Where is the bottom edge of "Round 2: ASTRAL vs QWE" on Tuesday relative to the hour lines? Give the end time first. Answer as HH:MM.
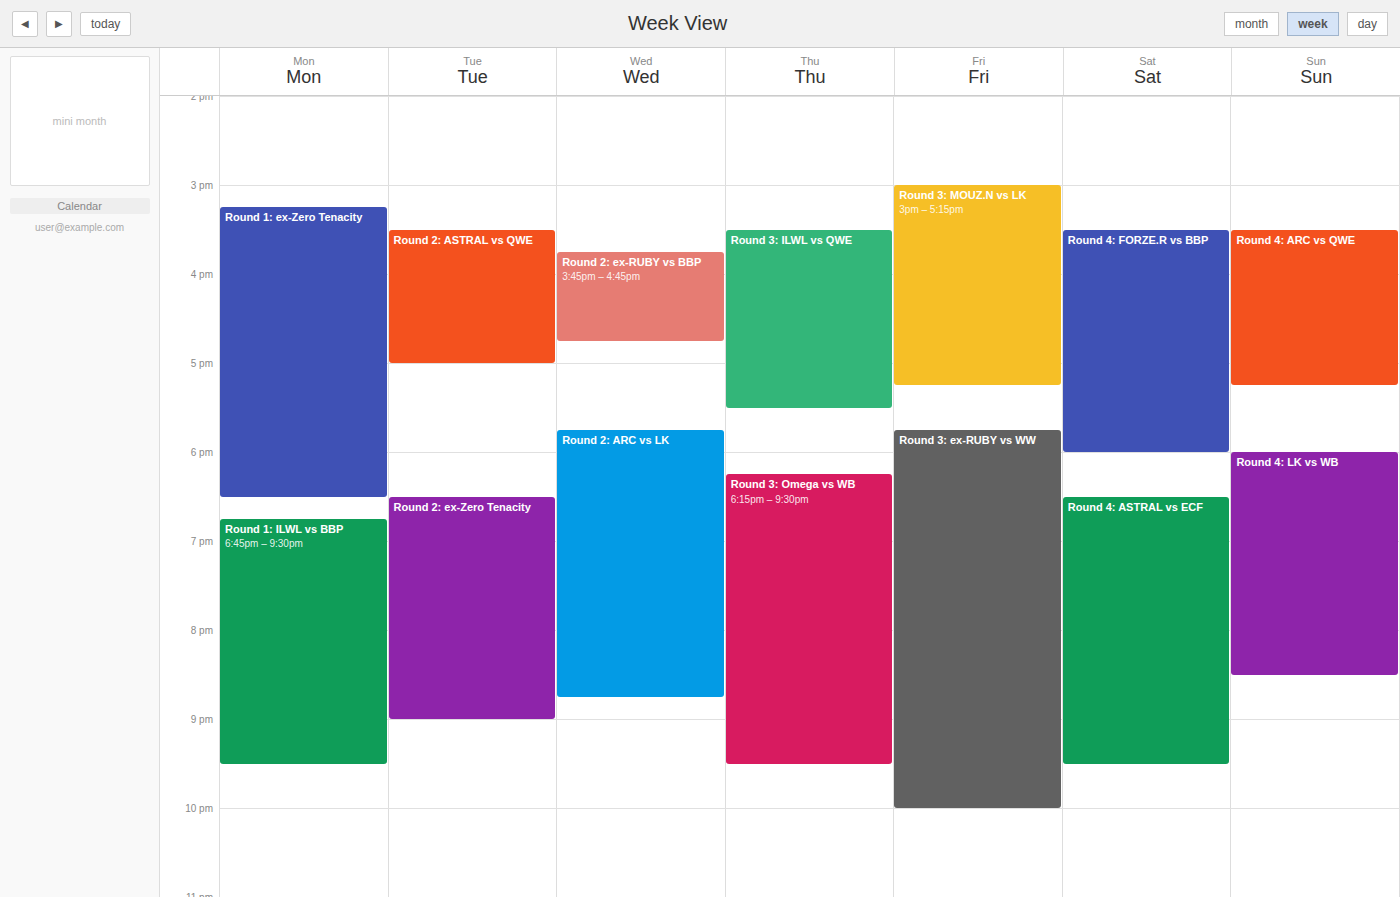
17:00 -- exactly on the 17:00 line.